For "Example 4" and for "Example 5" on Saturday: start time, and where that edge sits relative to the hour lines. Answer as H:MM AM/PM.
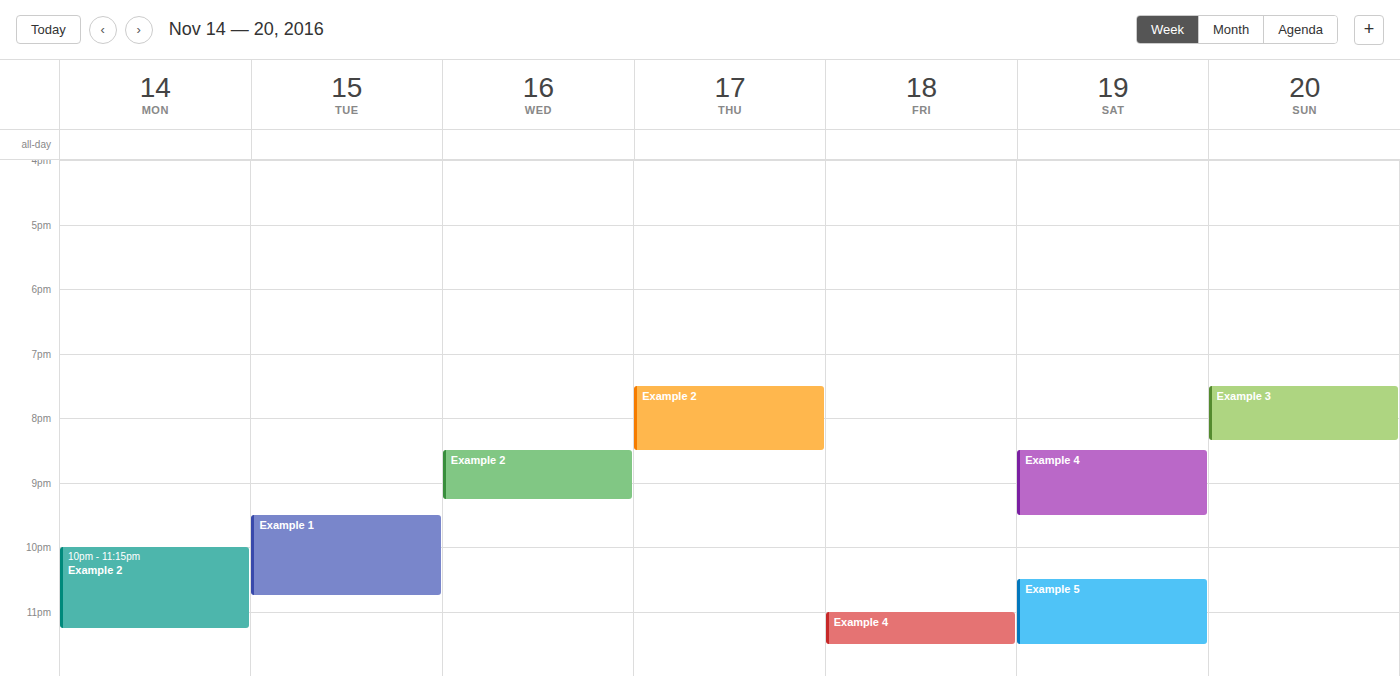
"Example 4": 8:30 PM, halfway between the 8 PM and 9 PM lines. "Example 5": 10:30 PM, halfway between the 10 PM and 11 PM lines.